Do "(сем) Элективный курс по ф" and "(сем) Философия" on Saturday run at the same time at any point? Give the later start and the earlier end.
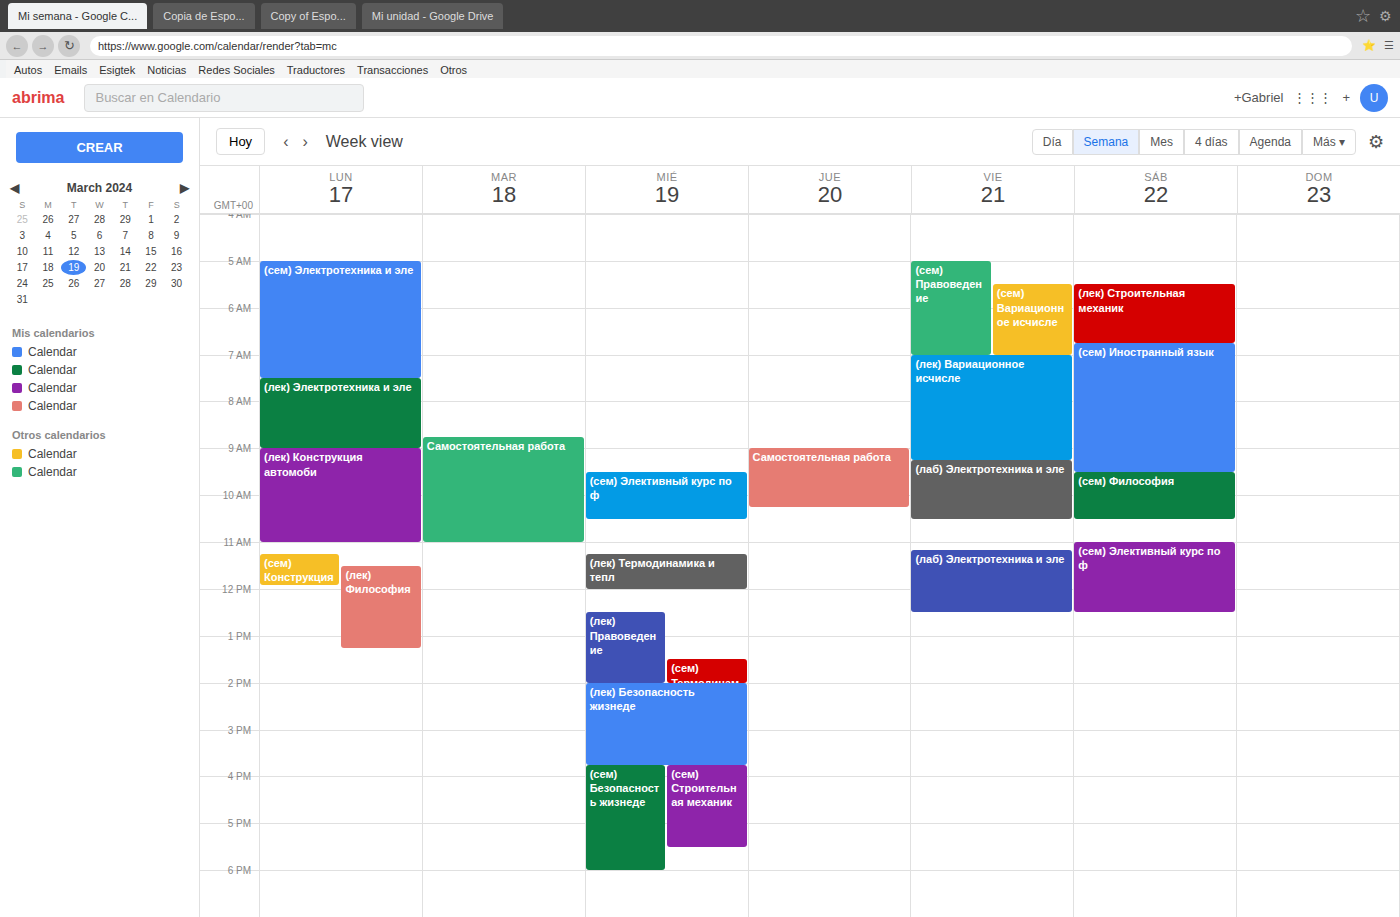
"(сем) Философия" ends at 10:30 AM and "(сем) Элективный курс по ф" starts at 11:00 AM -- no overlap.